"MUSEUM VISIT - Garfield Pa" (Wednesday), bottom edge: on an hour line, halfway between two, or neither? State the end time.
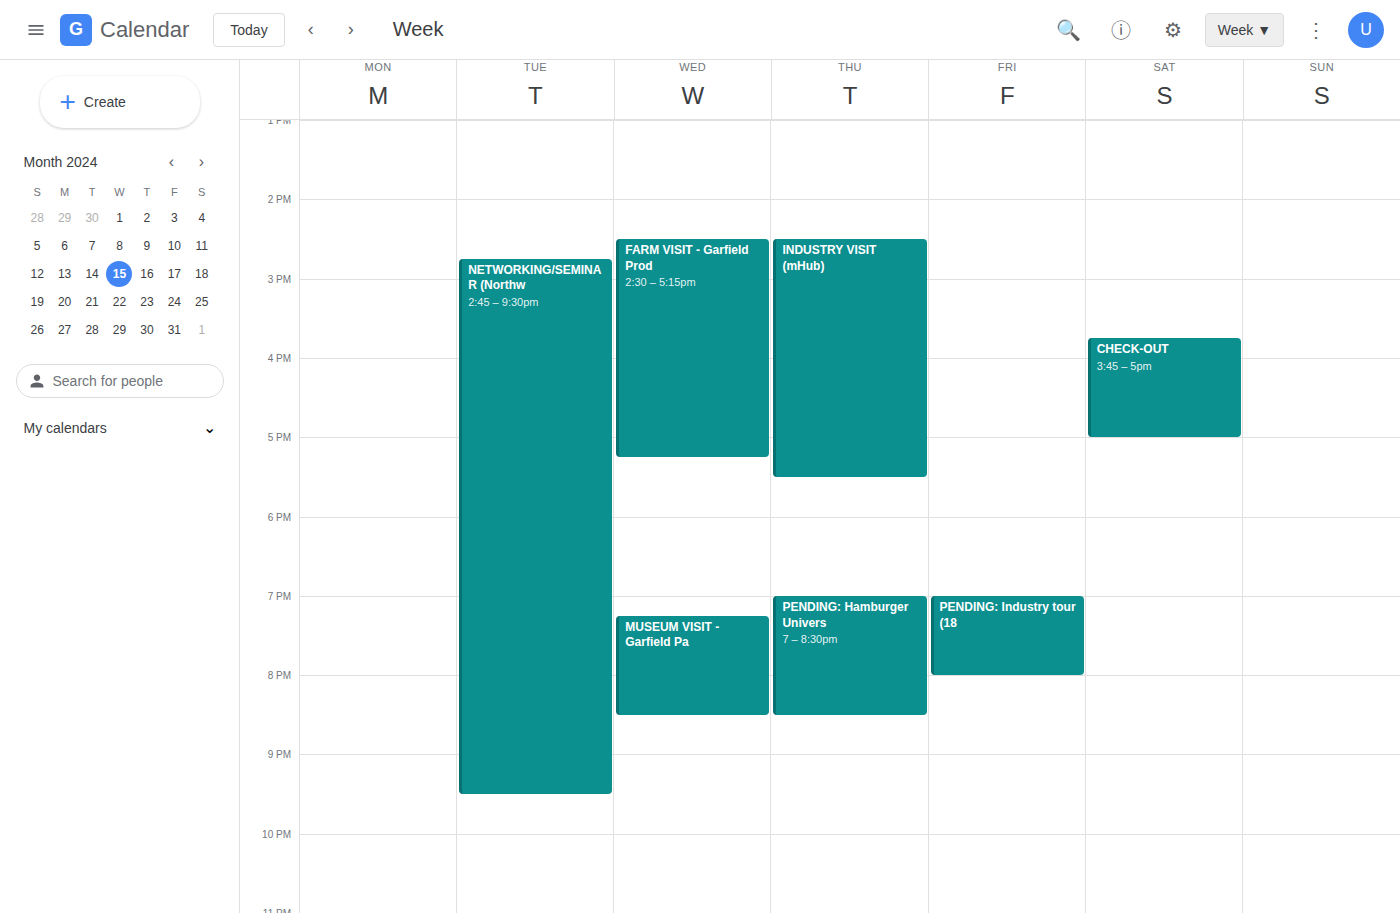
20:30 -- halfway between the 20:00 and 21:00 lines.